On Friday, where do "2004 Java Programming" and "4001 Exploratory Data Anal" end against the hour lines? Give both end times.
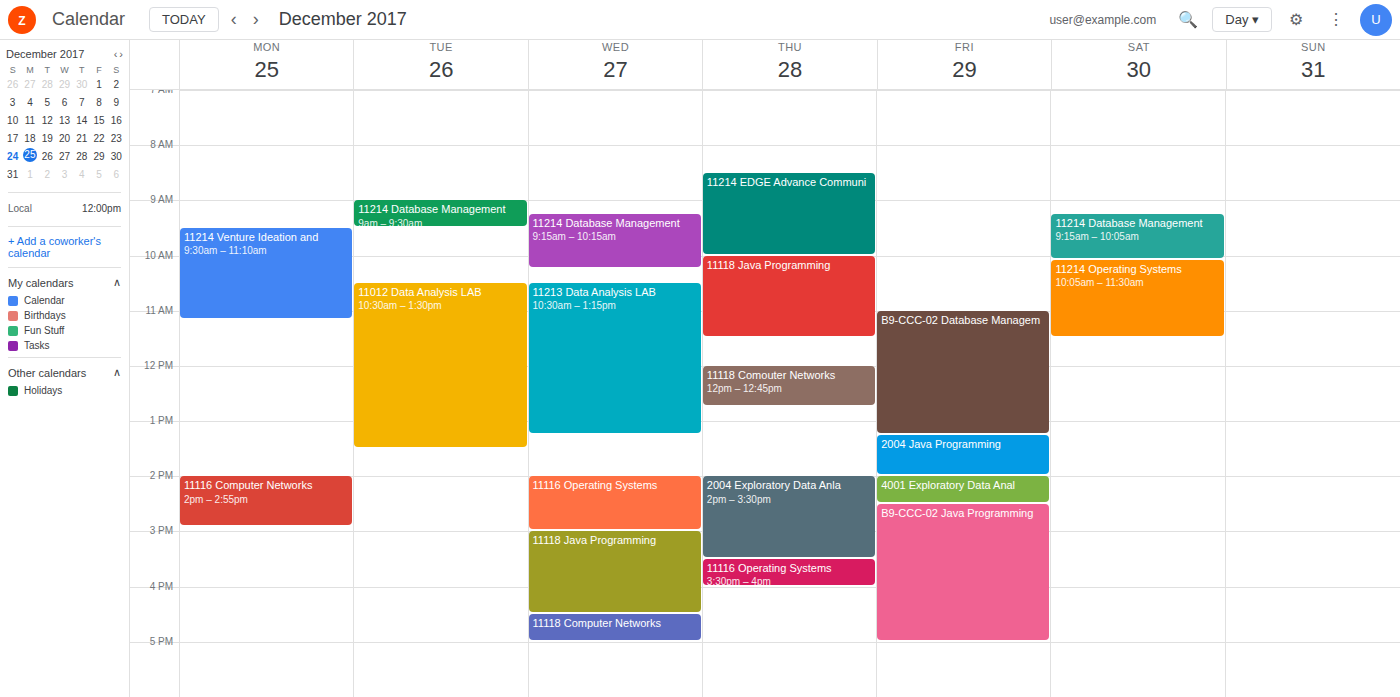
"2004 Java Programming": 14:00, exactly on the 14:00 line. "4001 Exploratory Data Anal": 14:30, halfway between the 14:00 and 15:00 lines.